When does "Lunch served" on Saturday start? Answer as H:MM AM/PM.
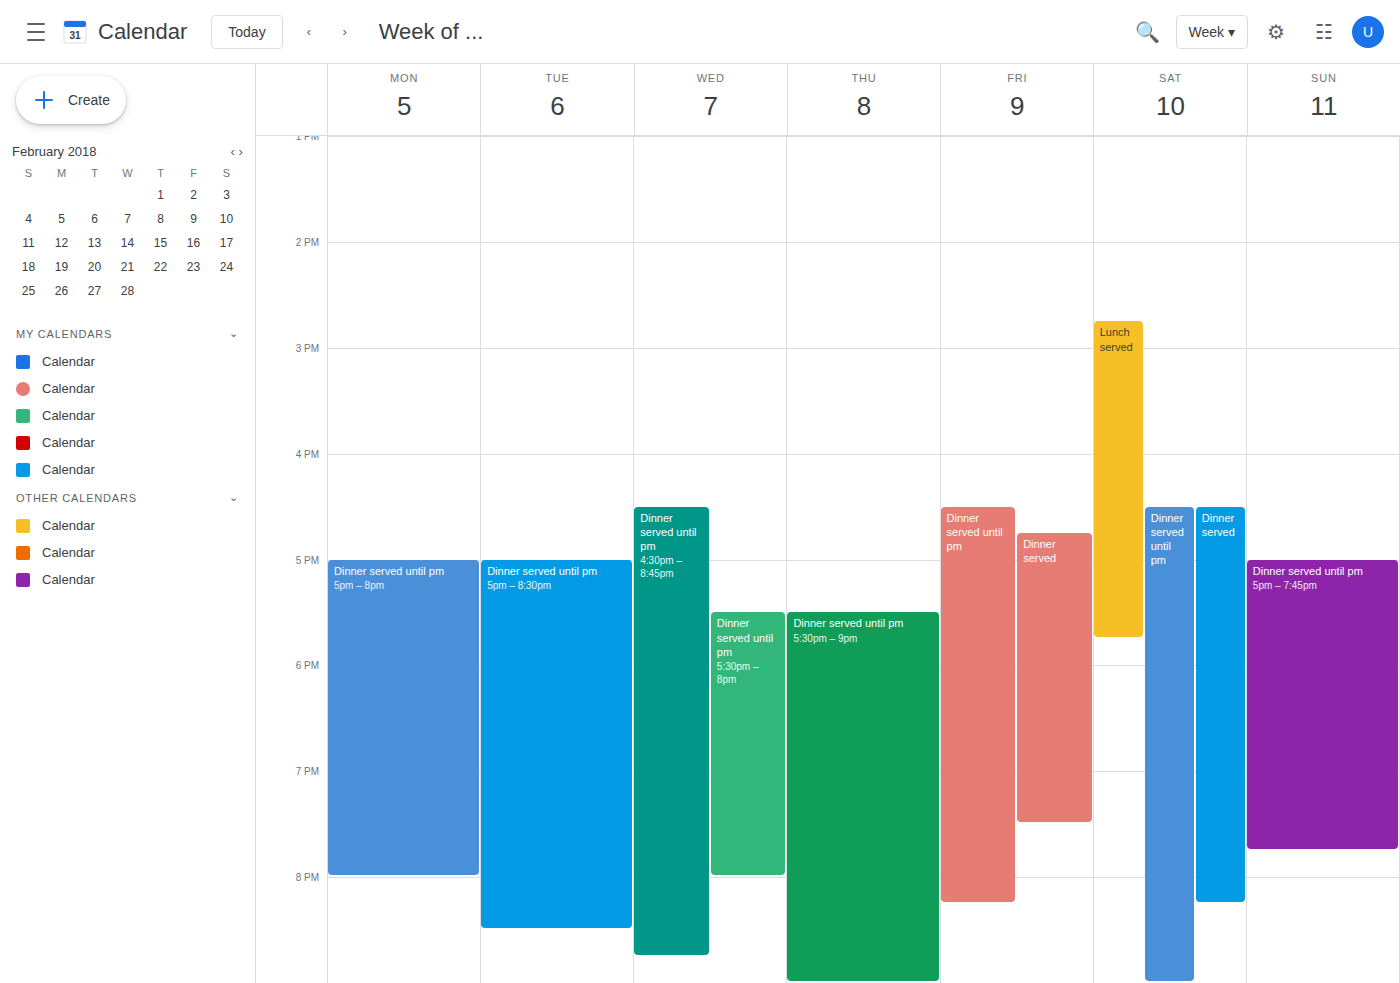
2:45 PM